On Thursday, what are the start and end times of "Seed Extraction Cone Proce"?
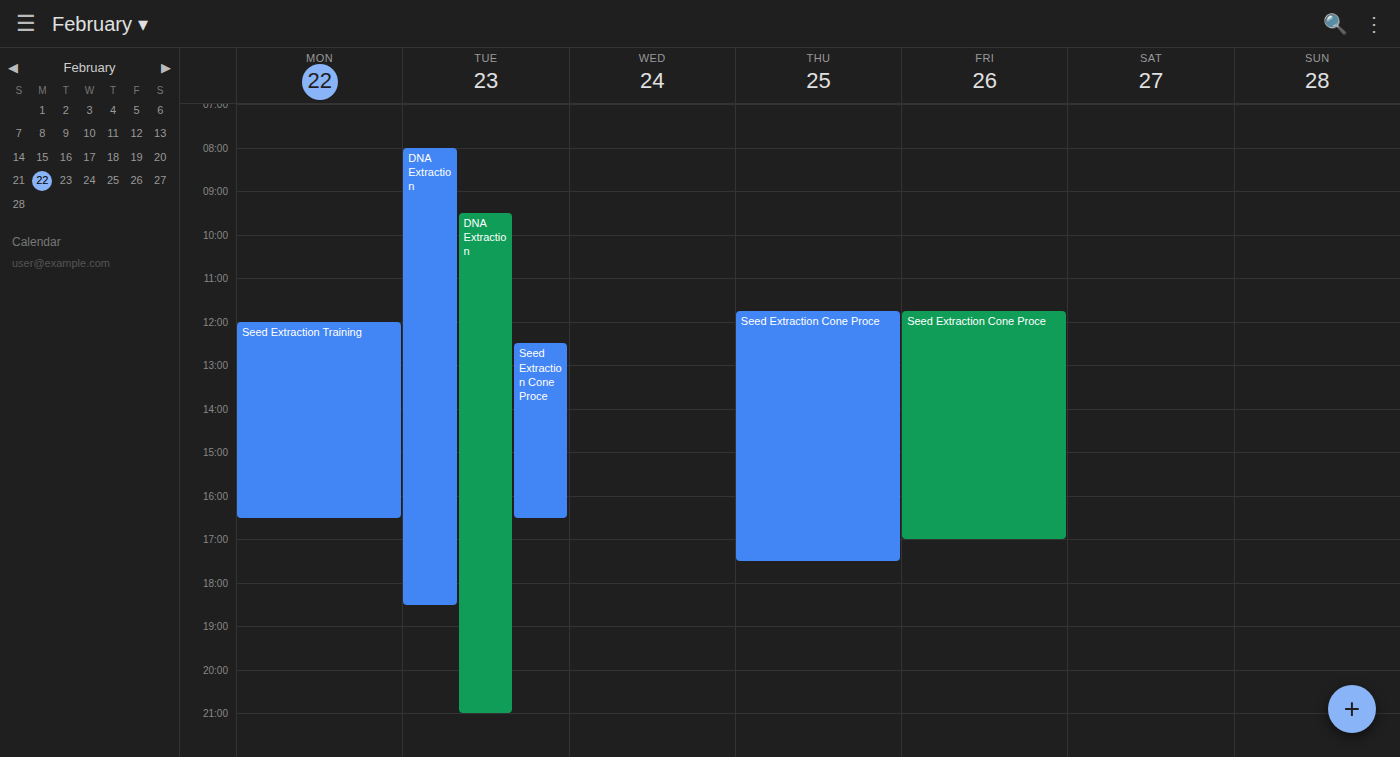
11:45 AM to 5:30 PM